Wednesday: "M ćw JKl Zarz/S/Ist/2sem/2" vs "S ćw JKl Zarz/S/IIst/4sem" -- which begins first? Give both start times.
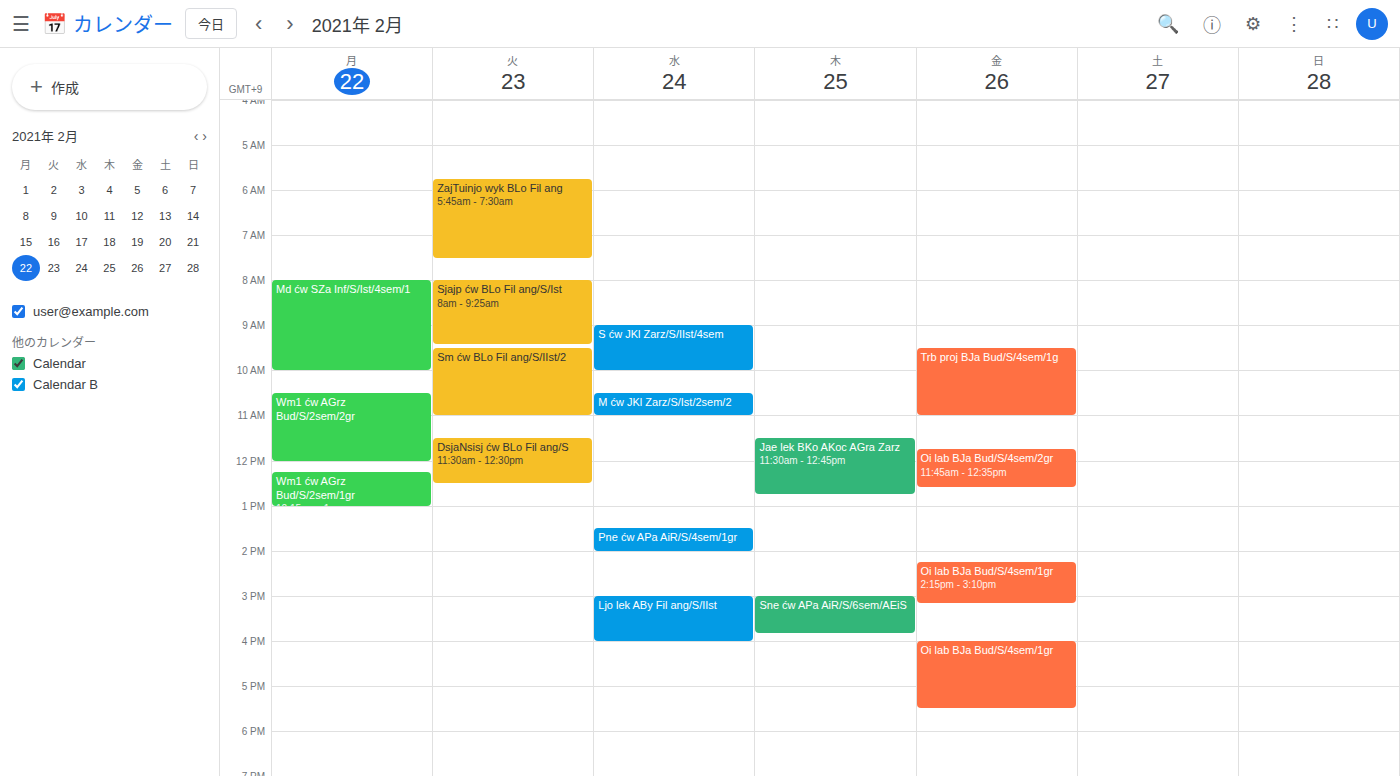
"S ćw JKl Zarz/S/IIst/4sem" 9:00 AM; "M ćw JKl Zarz/S/Ist/2sem/2" 10:30 AM.